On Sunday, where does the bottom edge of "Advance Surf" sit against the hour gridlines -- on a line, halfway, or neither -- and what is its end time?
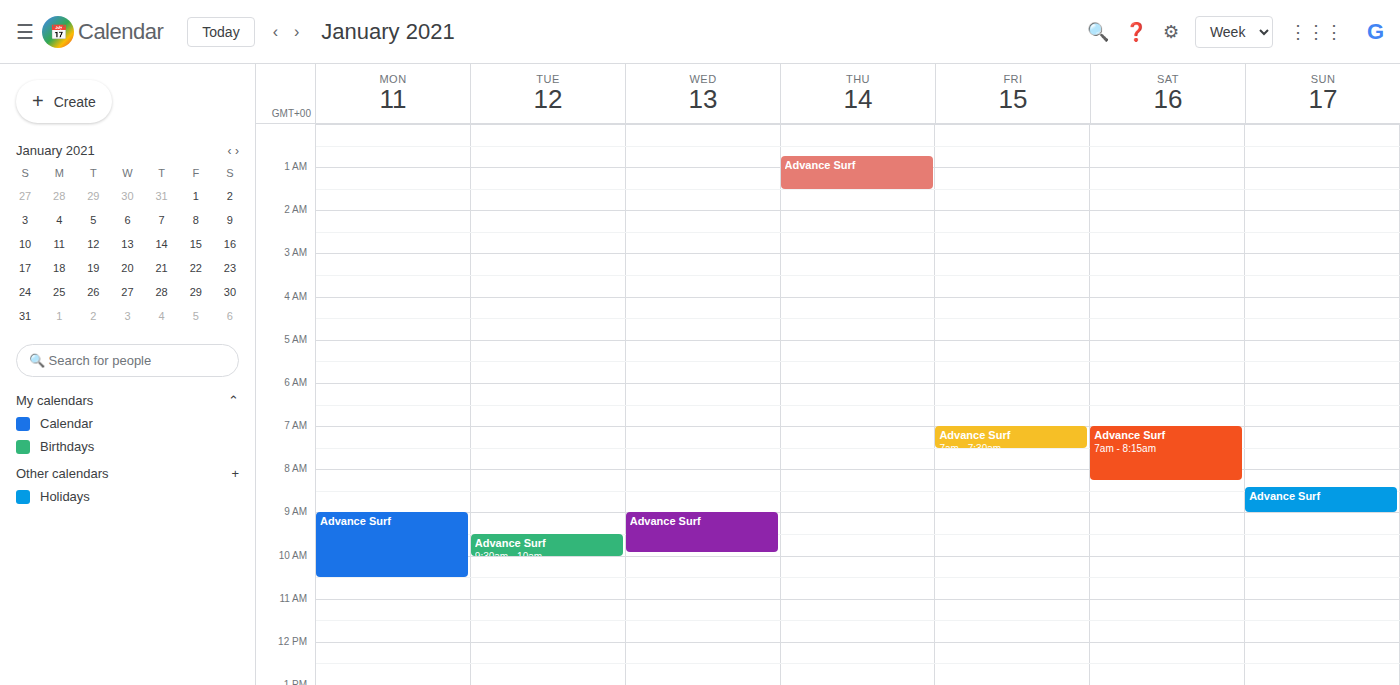
9:00 AM -- exactly on the 9 AM line.